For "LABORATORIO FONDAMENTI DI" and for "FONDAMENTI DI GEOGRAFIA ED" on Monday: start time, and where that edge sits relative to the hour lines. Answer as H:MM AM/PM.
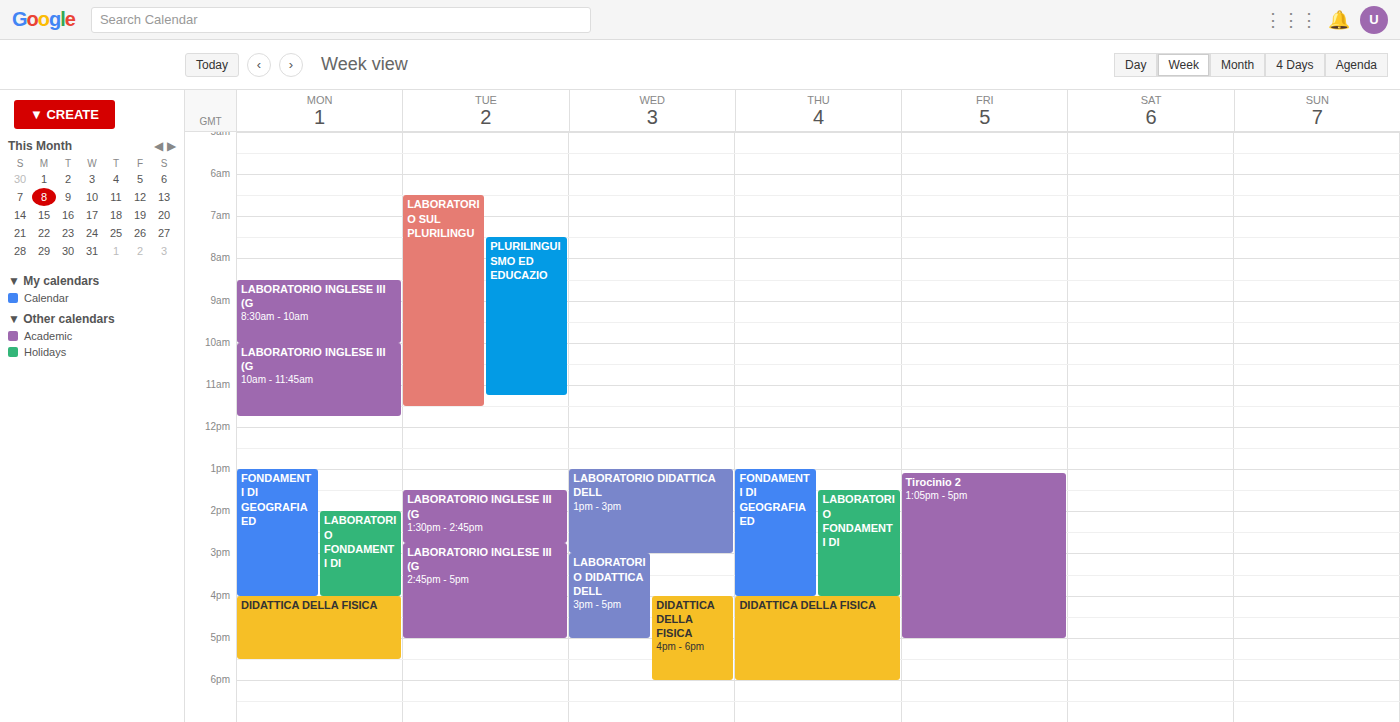
"LABORATORIO FONDAMENTI DI": 2:00 PM, exactly on the 2 PM line. "FONDAMENTI DI GEOGRAFIA ED": 1:00 PM, exactly on the 1 PM line.